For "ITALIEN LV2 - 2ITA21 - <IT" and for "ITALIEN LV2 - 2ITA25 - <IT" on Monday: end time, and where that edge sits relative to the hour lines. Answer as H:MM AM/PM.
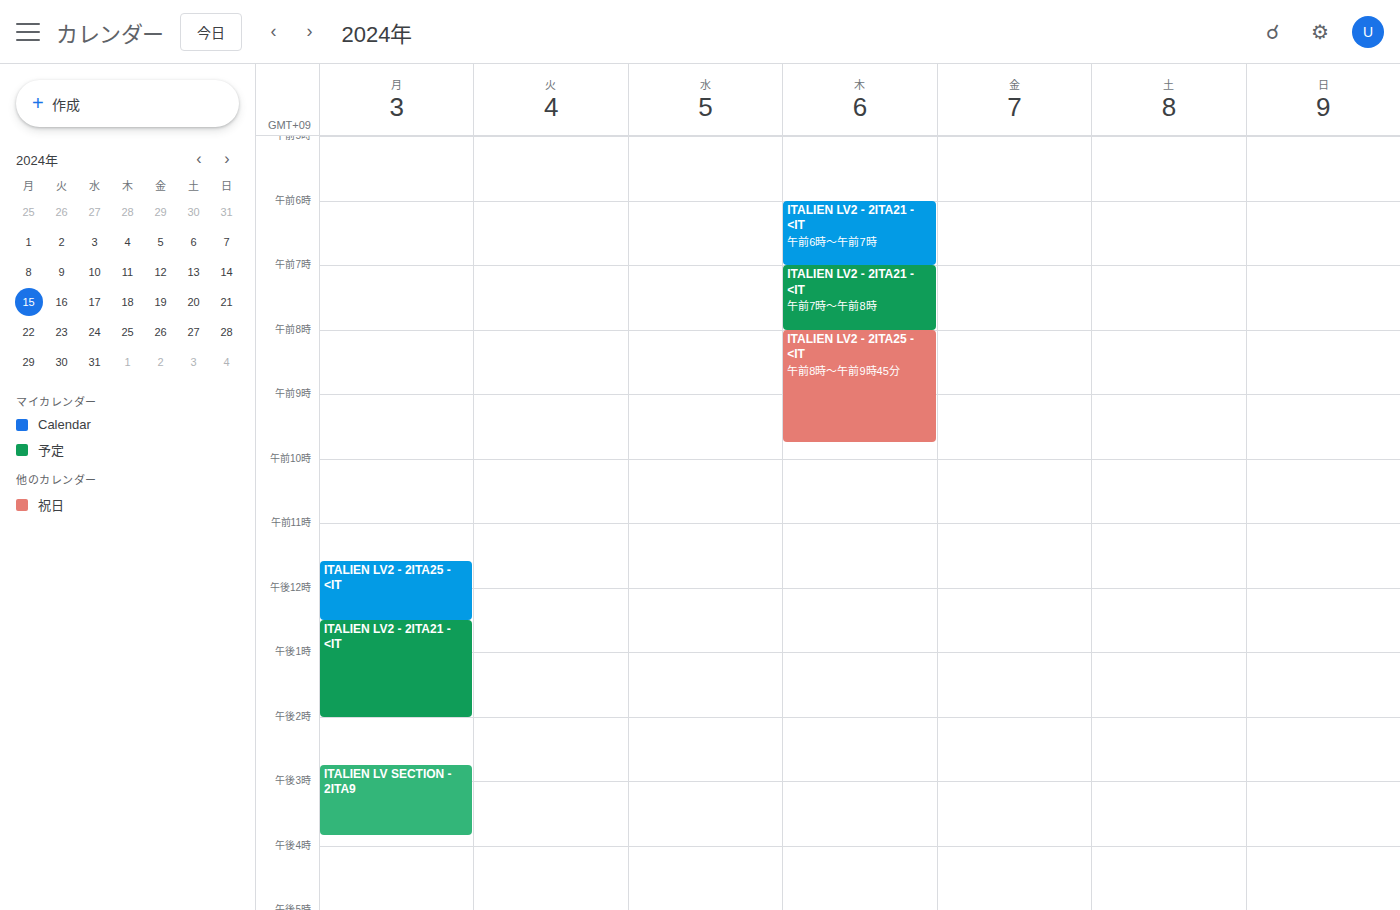
"ITALIEN LV2 - 2ITA21 - <IT": 2:00 PM, exactly on the 2 PM line. "ITALIEN LV2 - 2ITA25 - <IT": 12:30 PM, halfway between the 12 PM and 1 PM lines.